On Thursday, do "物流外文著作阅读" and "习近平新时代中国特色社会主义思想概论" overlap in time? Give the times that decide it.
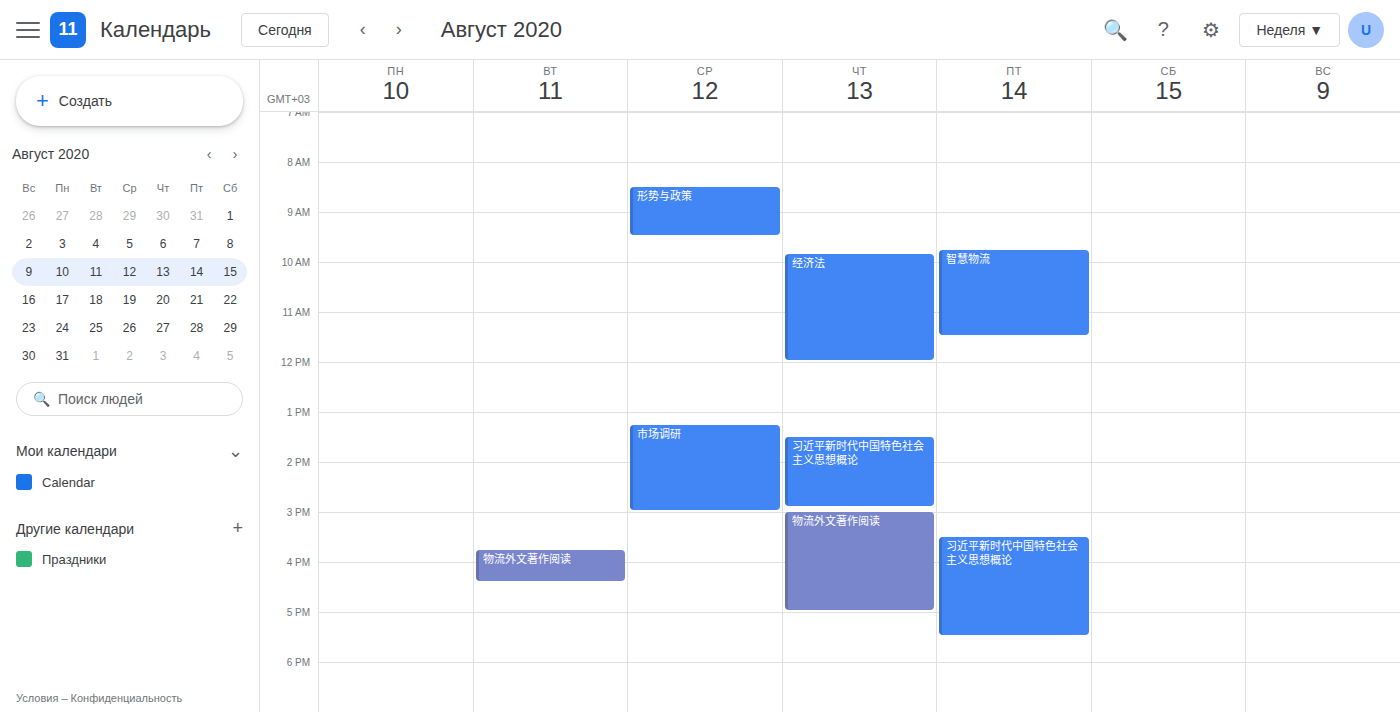
"习近平新时代中国特色社会主义思想概论" ends at 2:55 PM and "物流外文著作阅读" starts at 3:00 PM -- no overlap.